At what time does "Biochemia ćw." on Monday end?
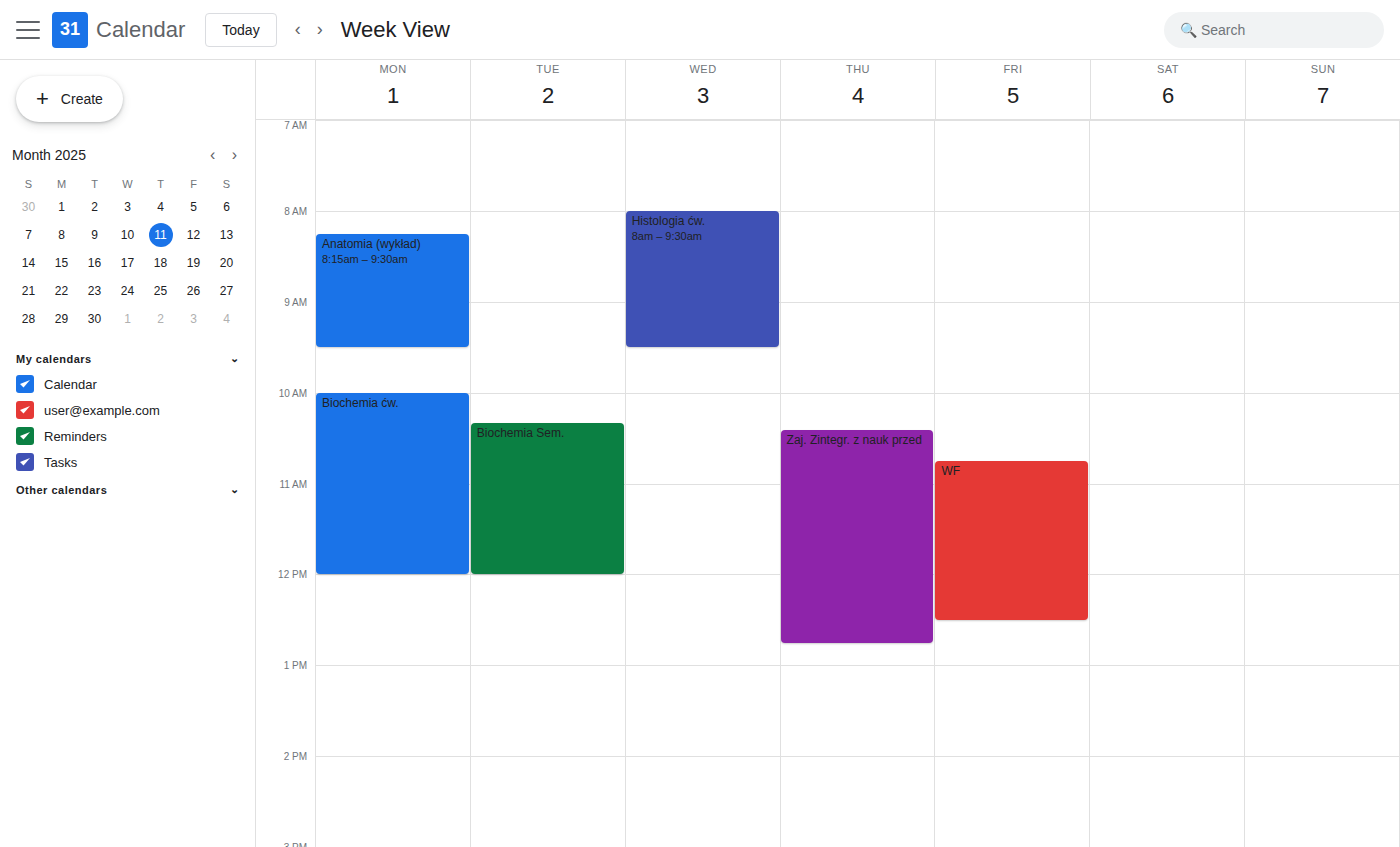
12:00 PM